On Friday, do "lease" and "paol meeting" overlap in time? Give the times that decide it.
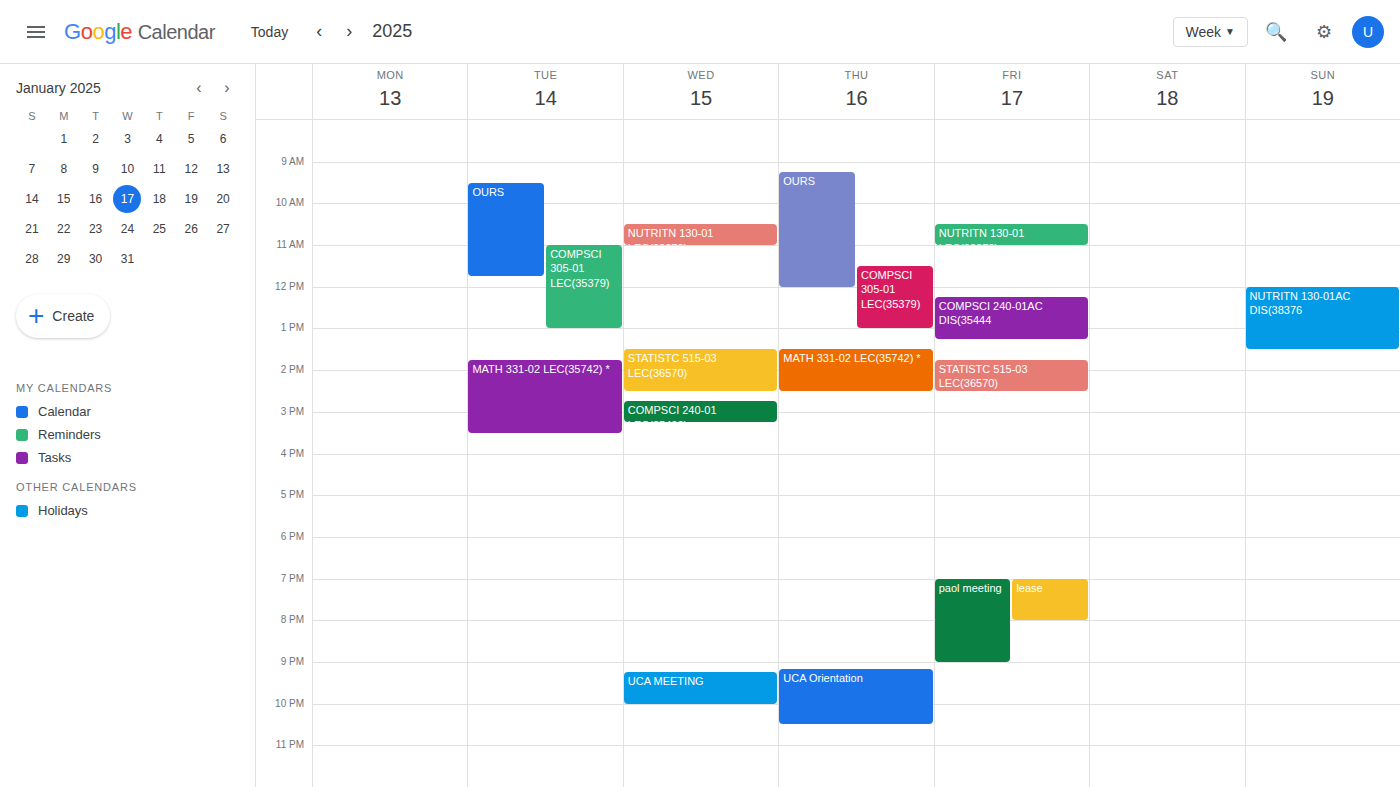
"lease" runs 7:00 PM to 8:00 PM, inside "paol meeting" -- they overlap.